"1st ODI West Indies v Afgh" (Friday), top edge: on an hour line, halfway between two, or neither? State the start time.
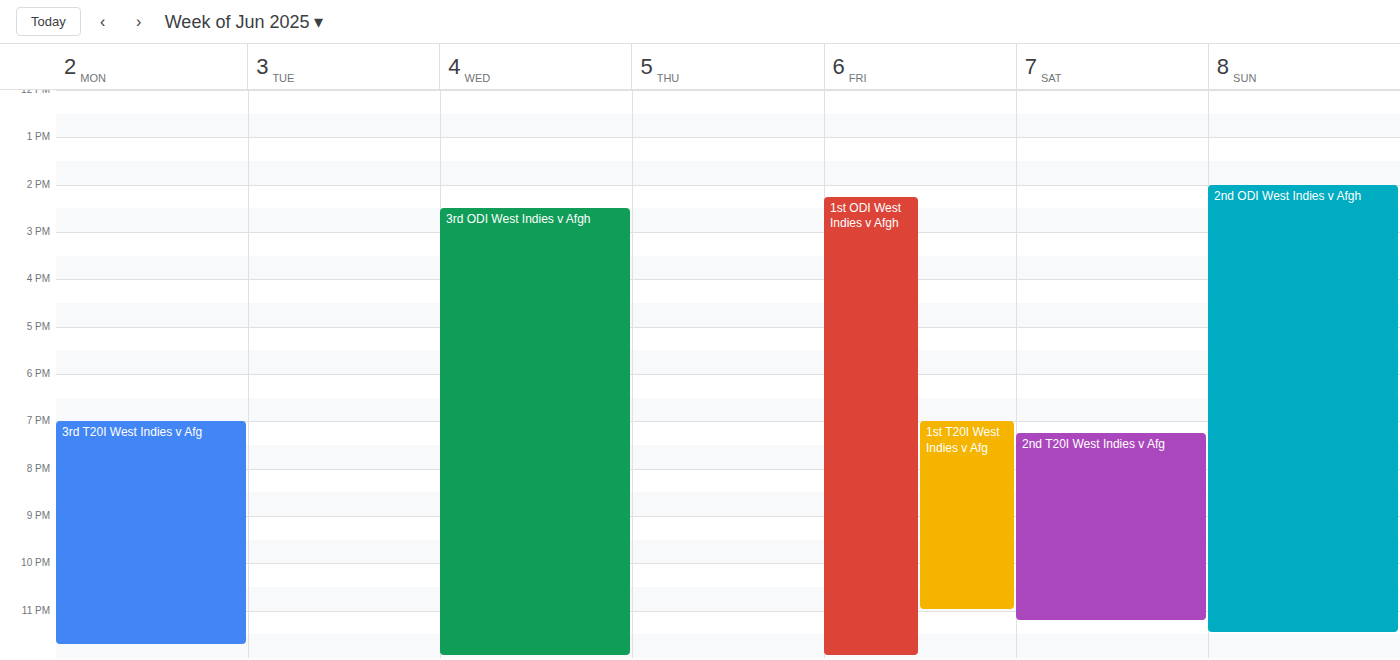
2:15 PM -- neither: a quarter of the way from the 2 PM line to the 3 PM line.